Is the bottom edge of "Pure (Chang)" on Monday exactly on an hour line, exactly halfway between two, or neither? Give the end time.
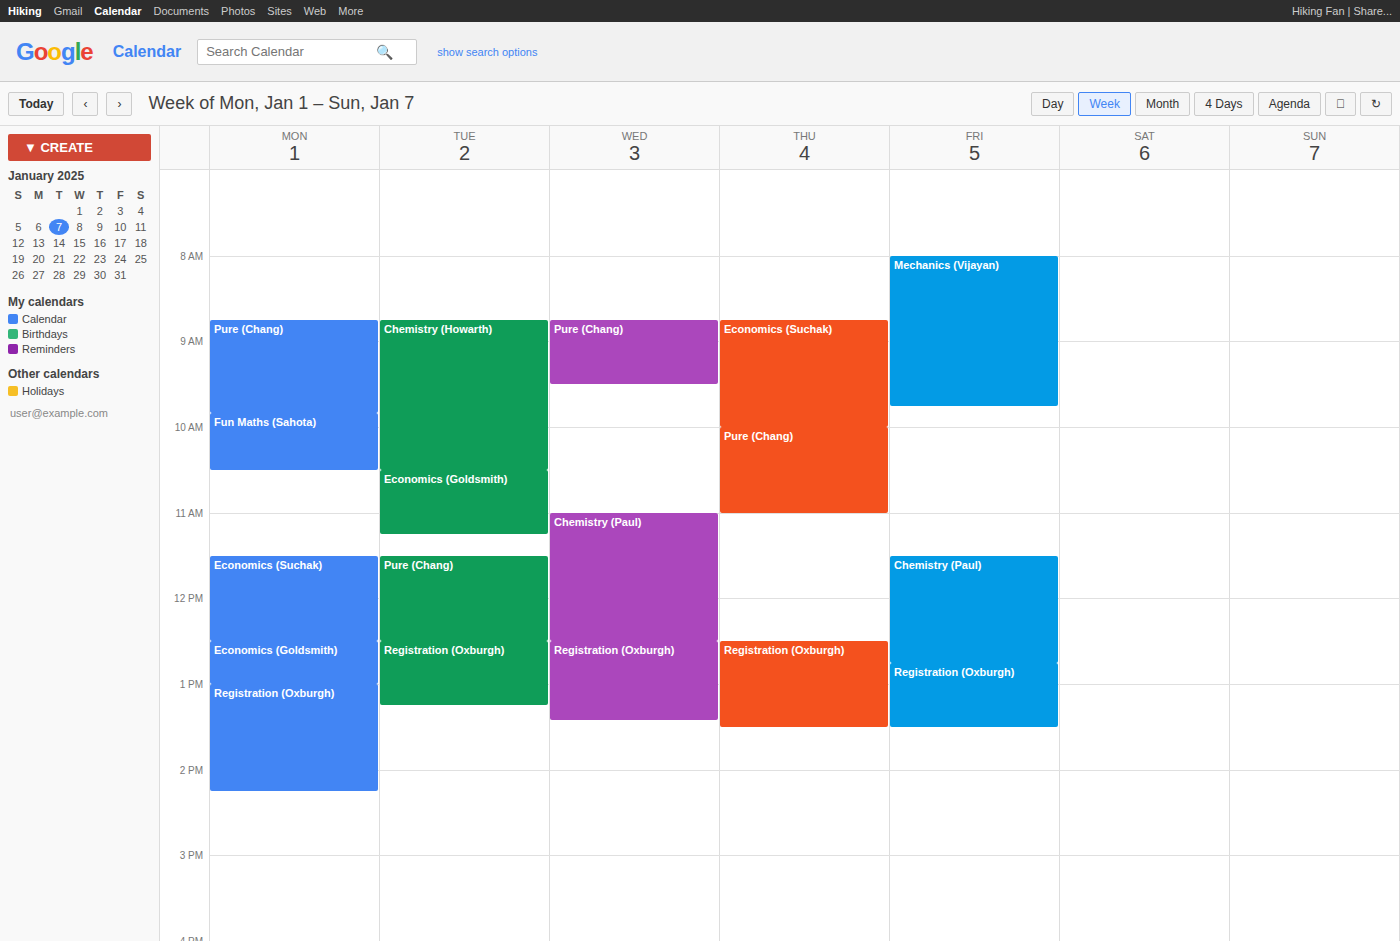
9:50 AM -- neither: 50 minutes below the 9 AM line and 10 minutes above the 10 AM line.